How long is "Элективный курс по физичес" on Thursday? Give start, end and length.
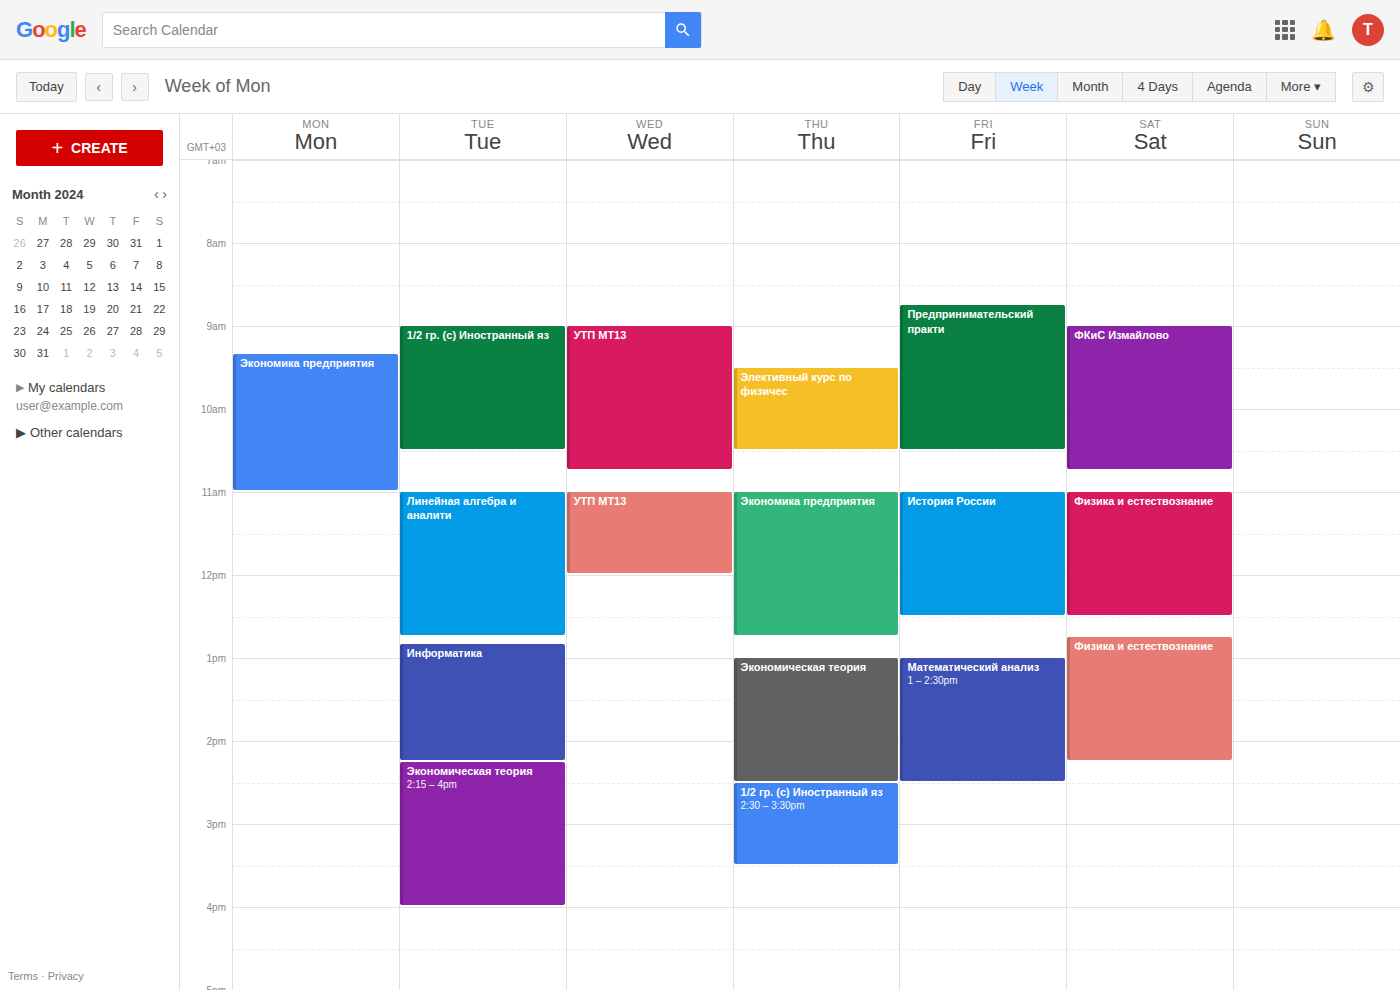
09:30 to 10:30, 1 hour